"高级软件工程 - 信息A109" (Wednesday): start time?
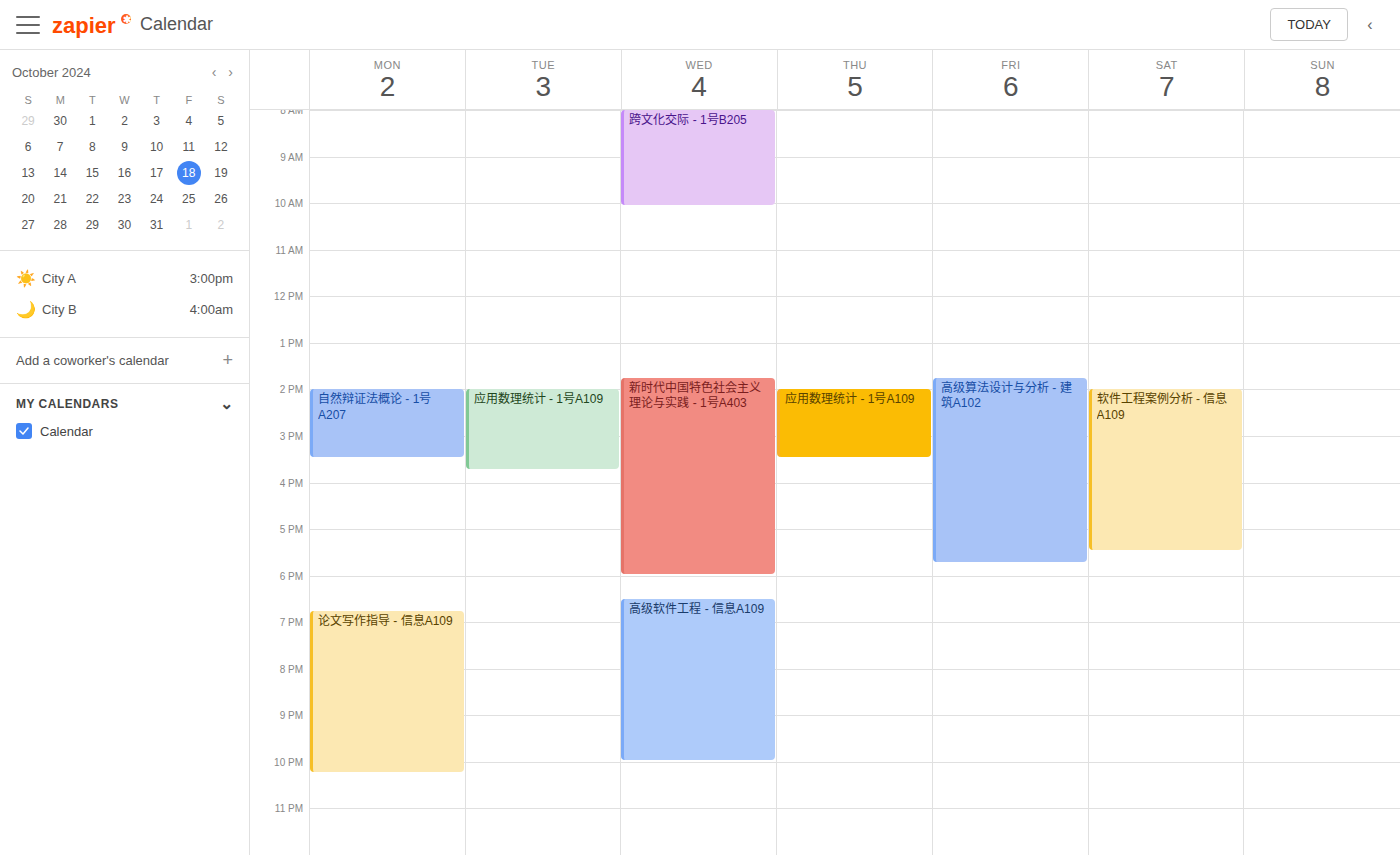
6:30 PM